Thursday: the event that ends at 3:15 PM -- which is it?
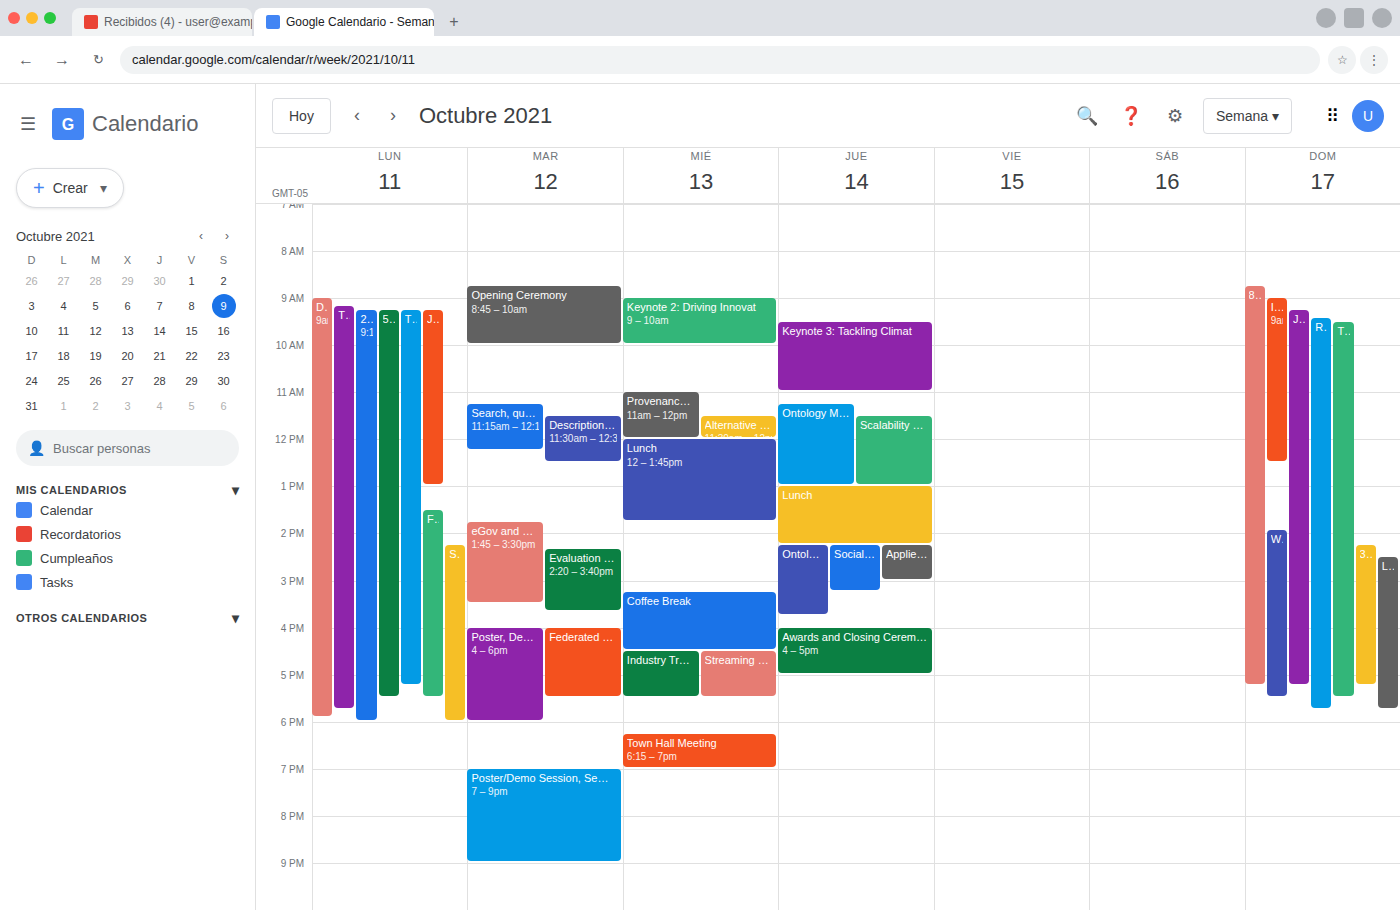
"Social and Collaborative S"